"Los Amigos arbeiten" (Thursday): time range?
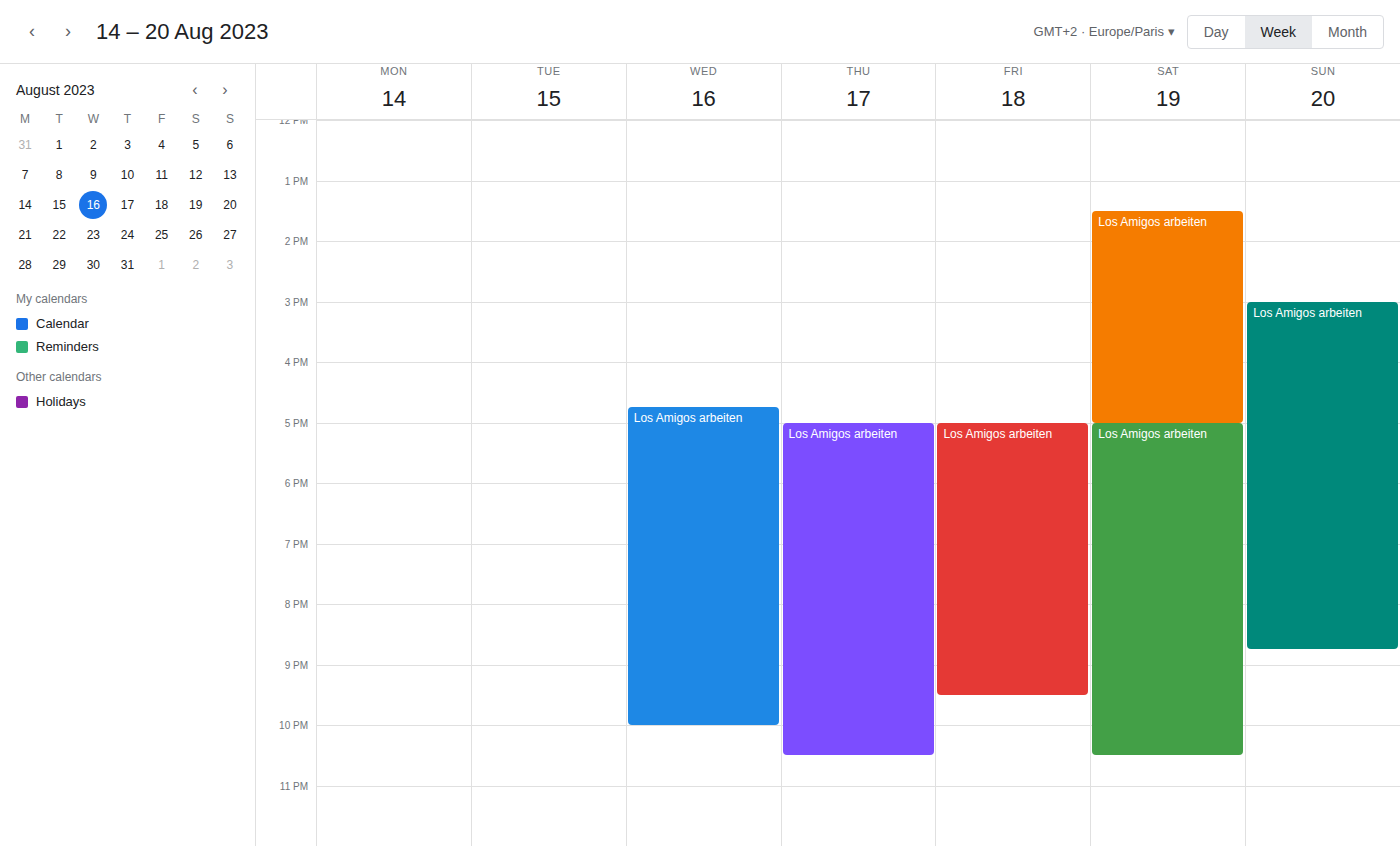
5:00 PM to 10:30 PM